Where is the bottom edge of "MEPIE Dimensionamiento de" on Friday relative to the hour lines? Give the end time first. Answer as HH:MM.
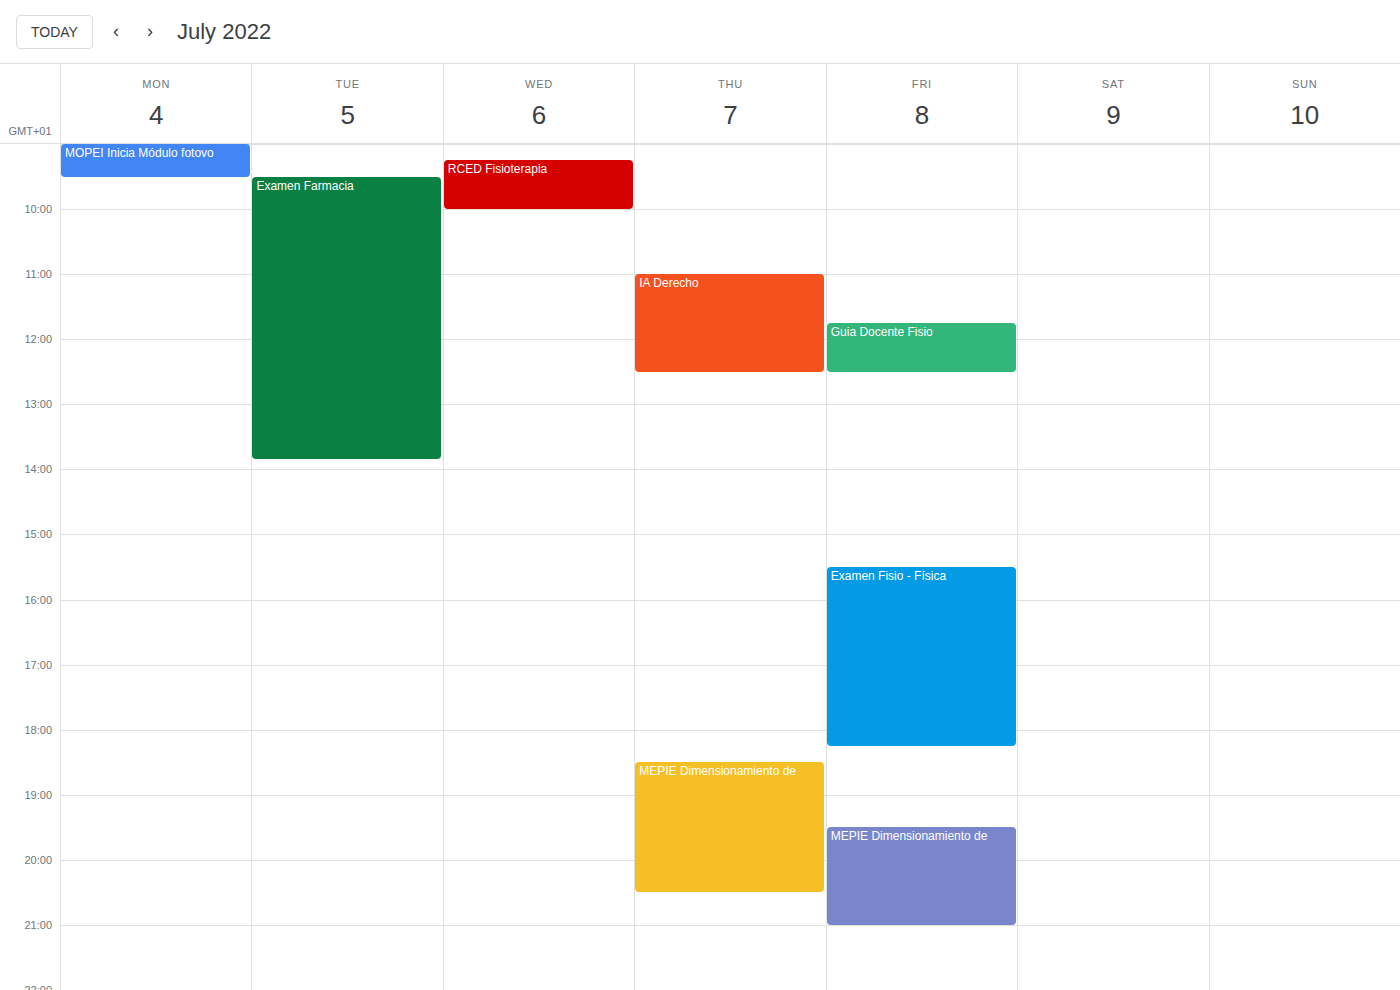
21:00 -- exactly on the 21:00 line.